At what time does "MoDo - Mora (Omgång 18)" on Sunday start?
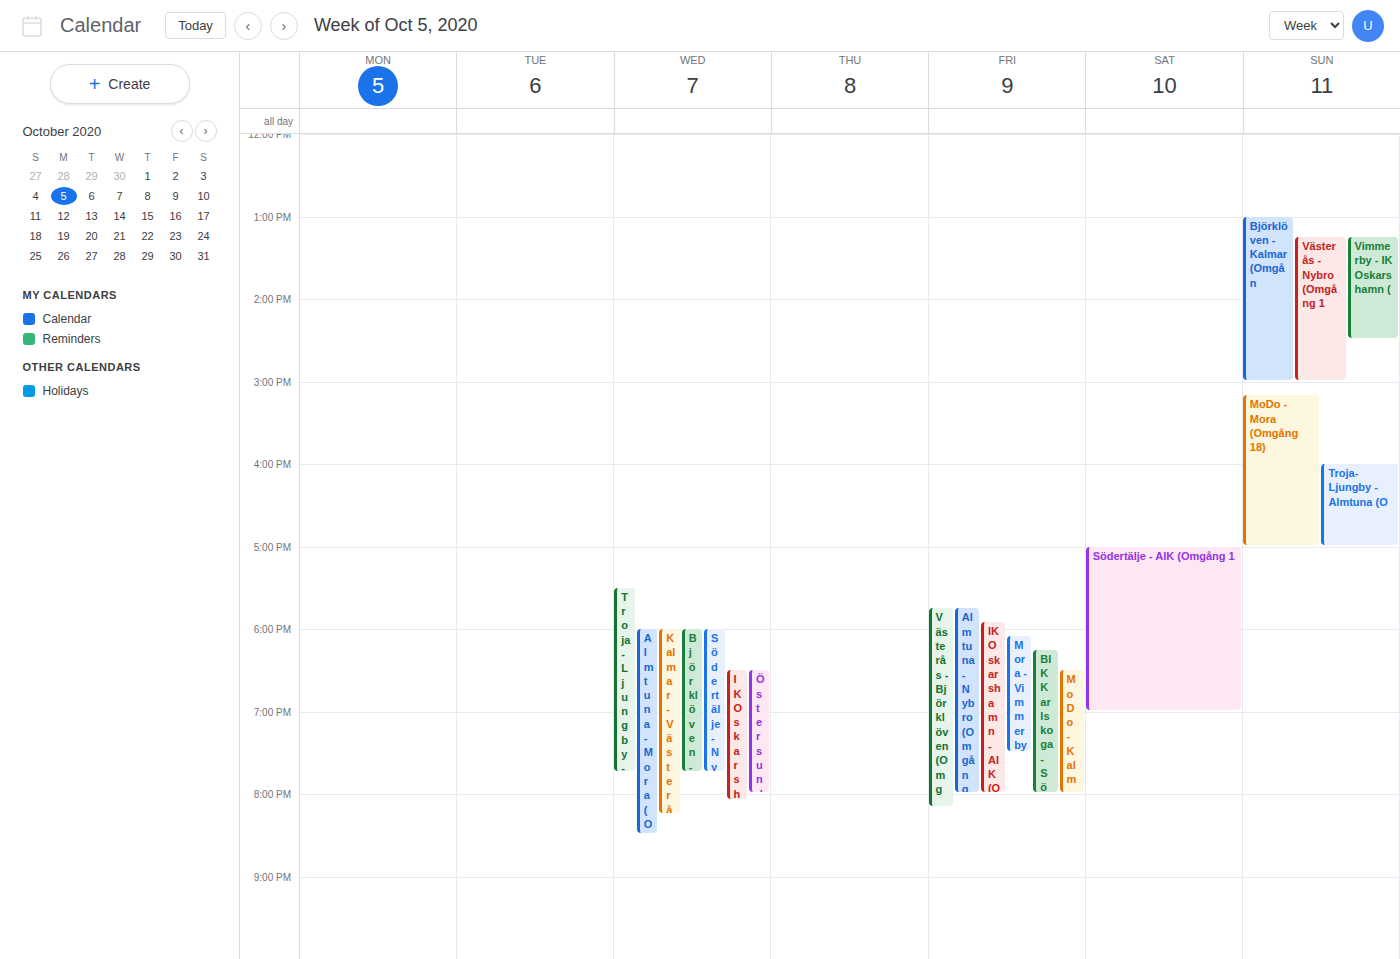
3:10 PM